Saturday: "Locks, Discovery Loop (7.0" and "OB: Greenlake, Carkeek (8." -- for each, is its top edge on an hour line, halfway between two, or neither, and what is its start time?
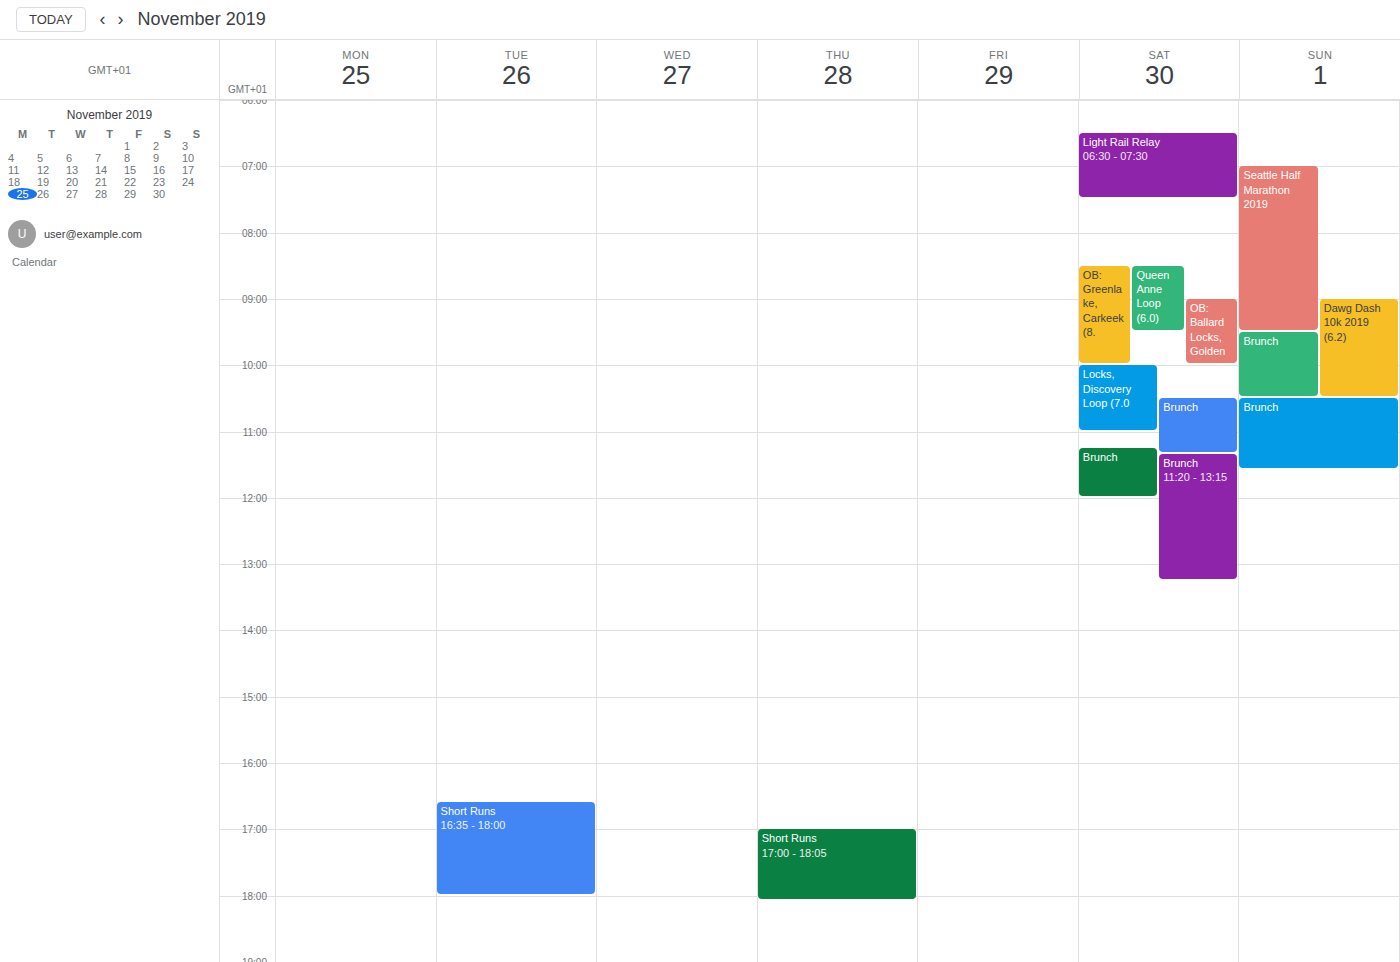
"Locks, Discovery Loop (7.0": 10:00, exactly on the 10:00 line. "OB: Greenlake, Carkeek (8.": 08:30, halfway between the 08:00 and 09:00 lines.